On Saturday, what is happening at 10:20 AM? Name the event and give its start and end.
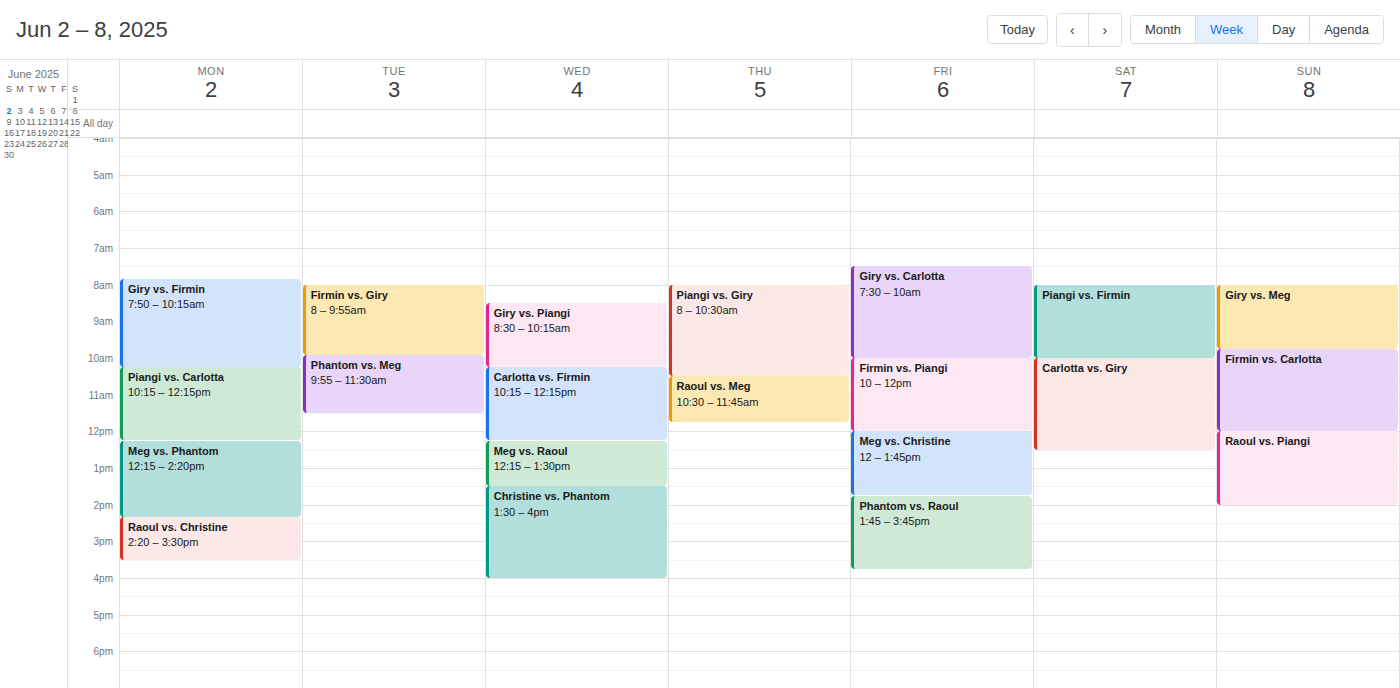
"Carlotta vs. Giry", 10:00 AM to 12:30 PM